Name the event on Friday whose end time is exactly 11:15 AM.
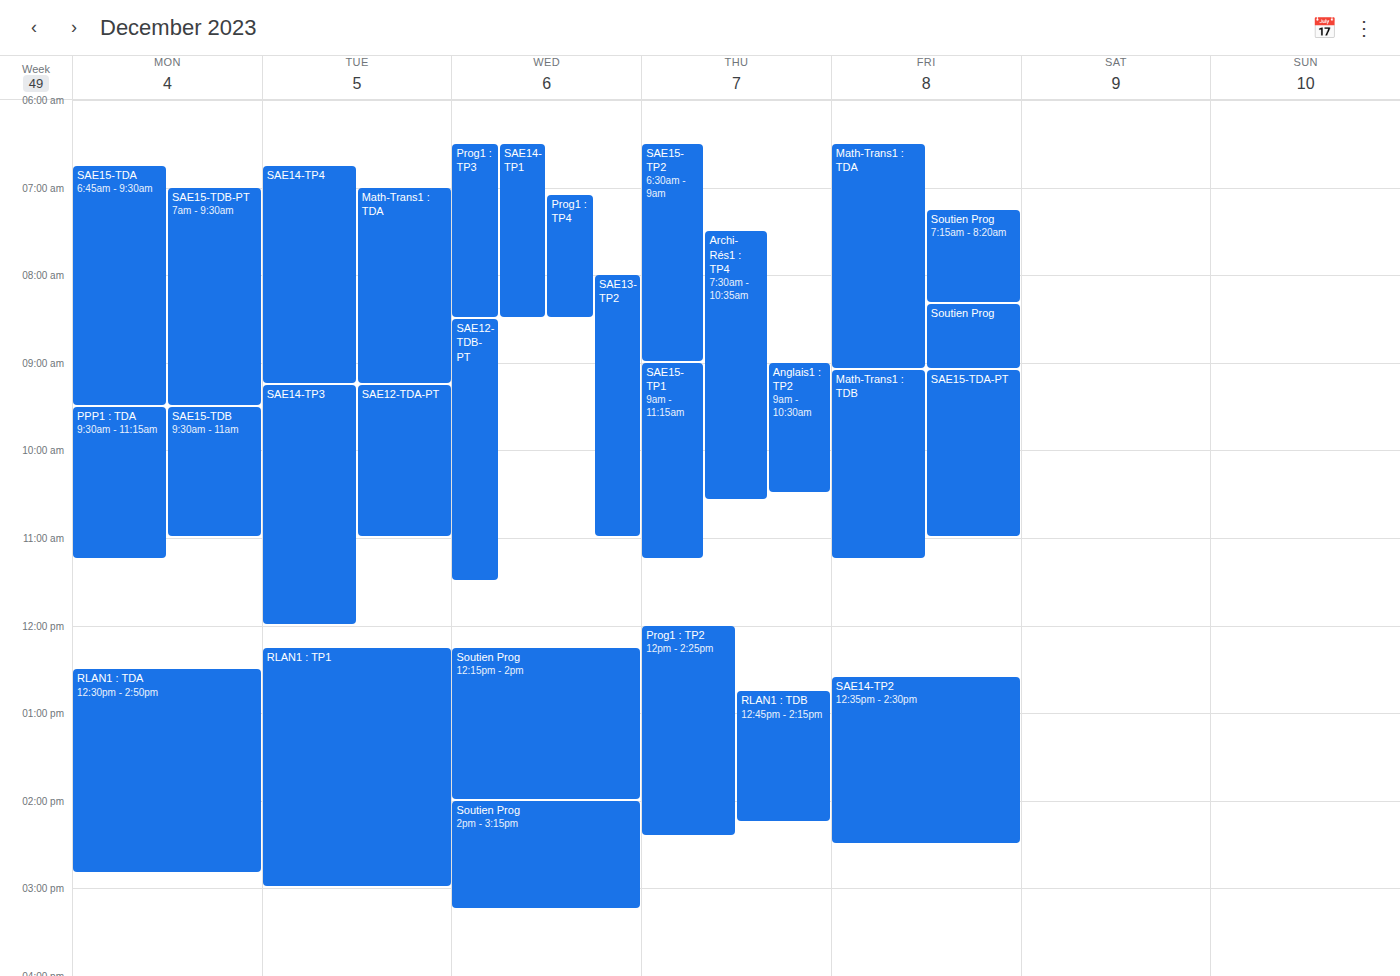
"Math-Trans1 : TDB"